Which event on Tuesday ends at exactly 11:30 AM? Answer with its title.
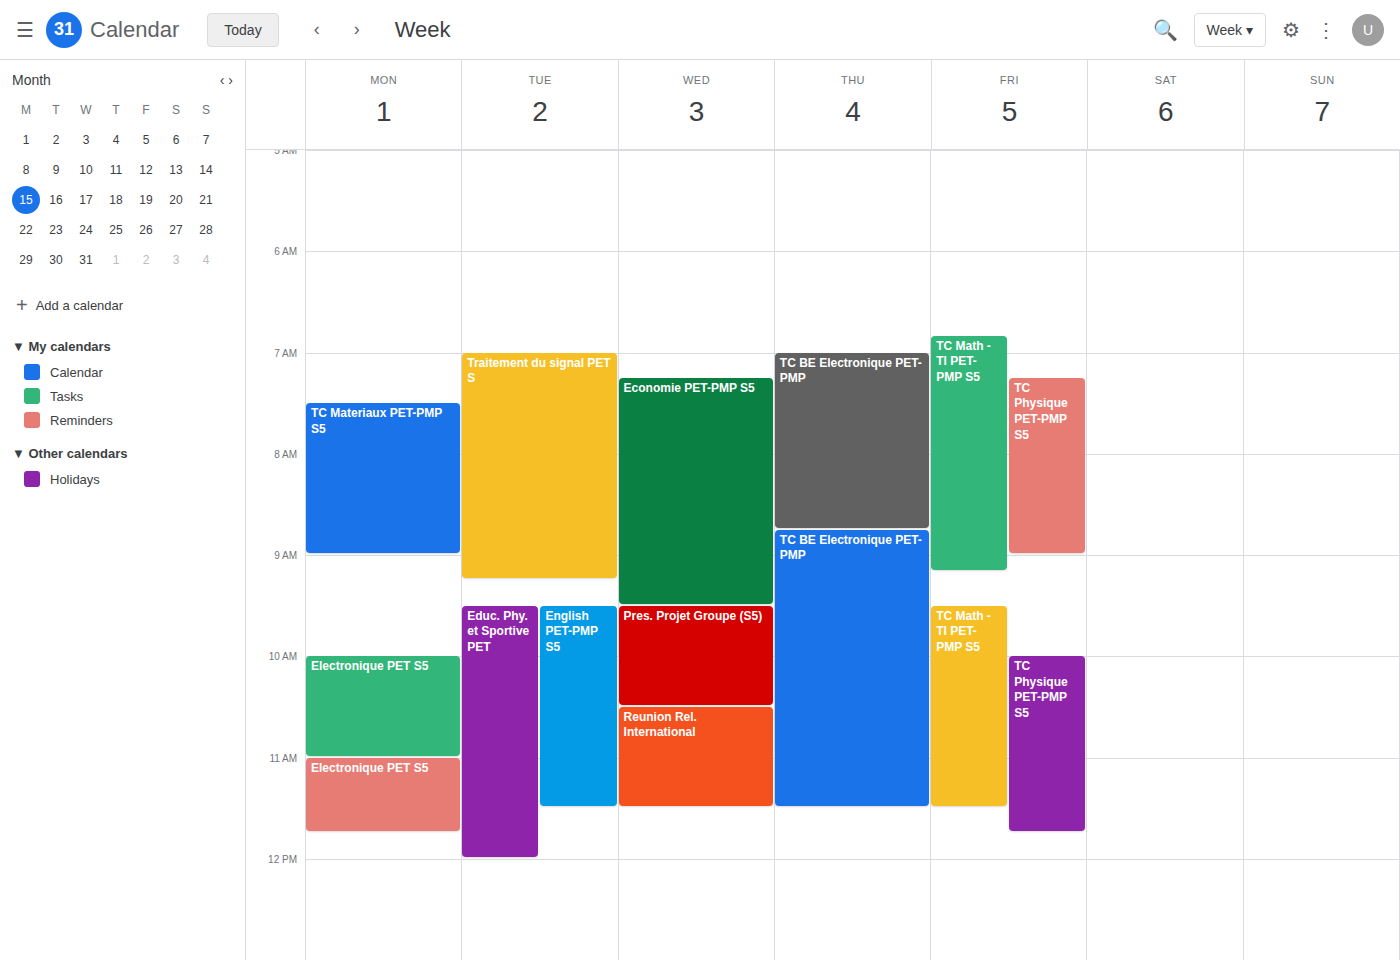
"English PET-PMP S5"